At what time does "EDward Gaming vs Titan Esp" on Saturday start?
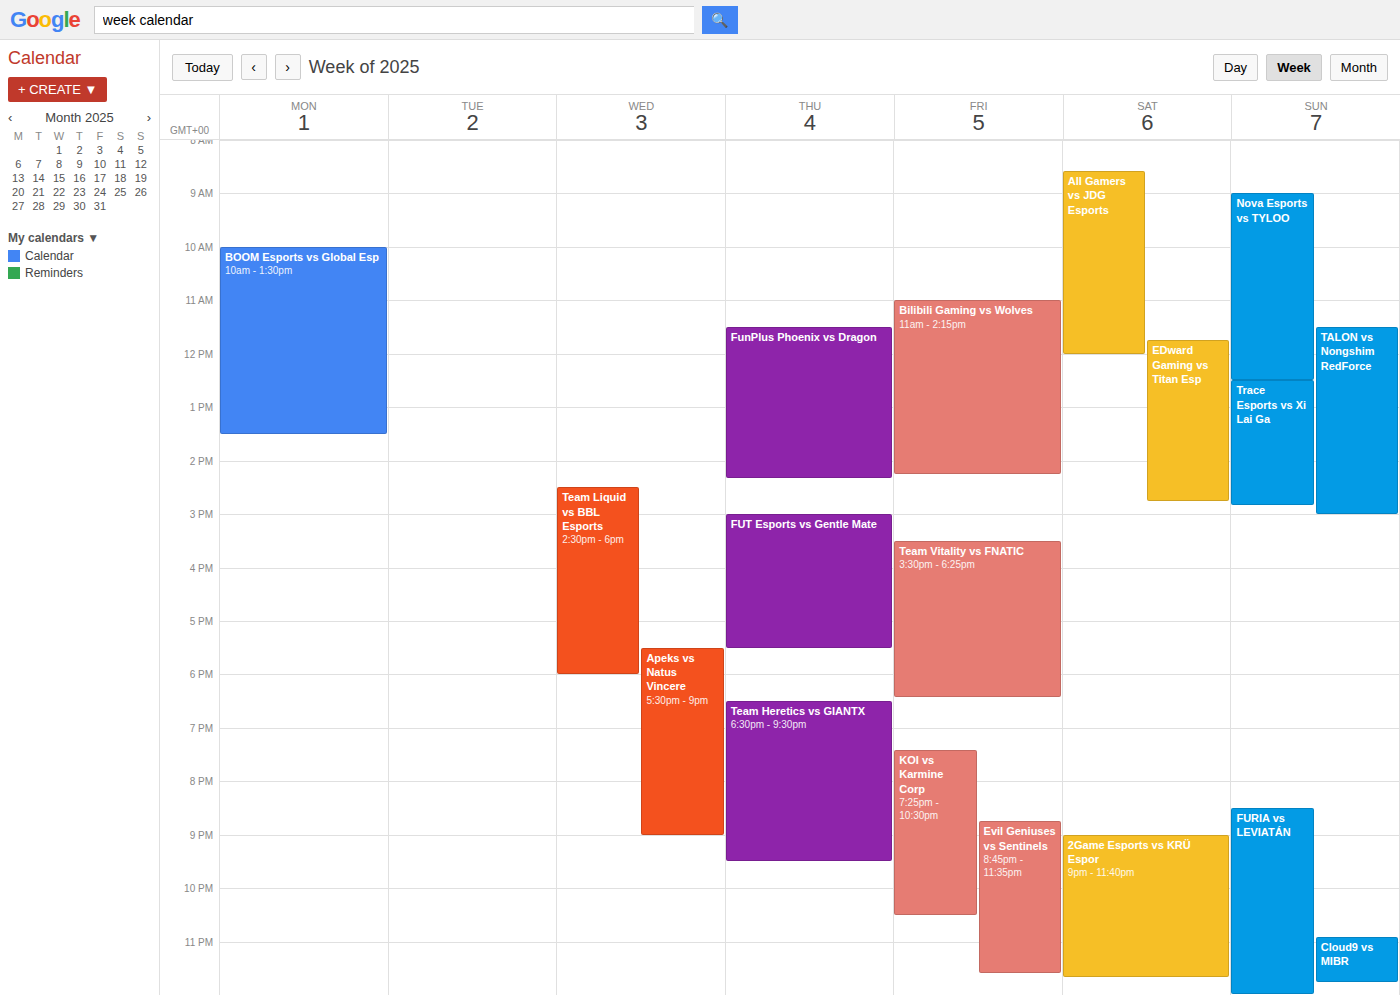
11:45 AM